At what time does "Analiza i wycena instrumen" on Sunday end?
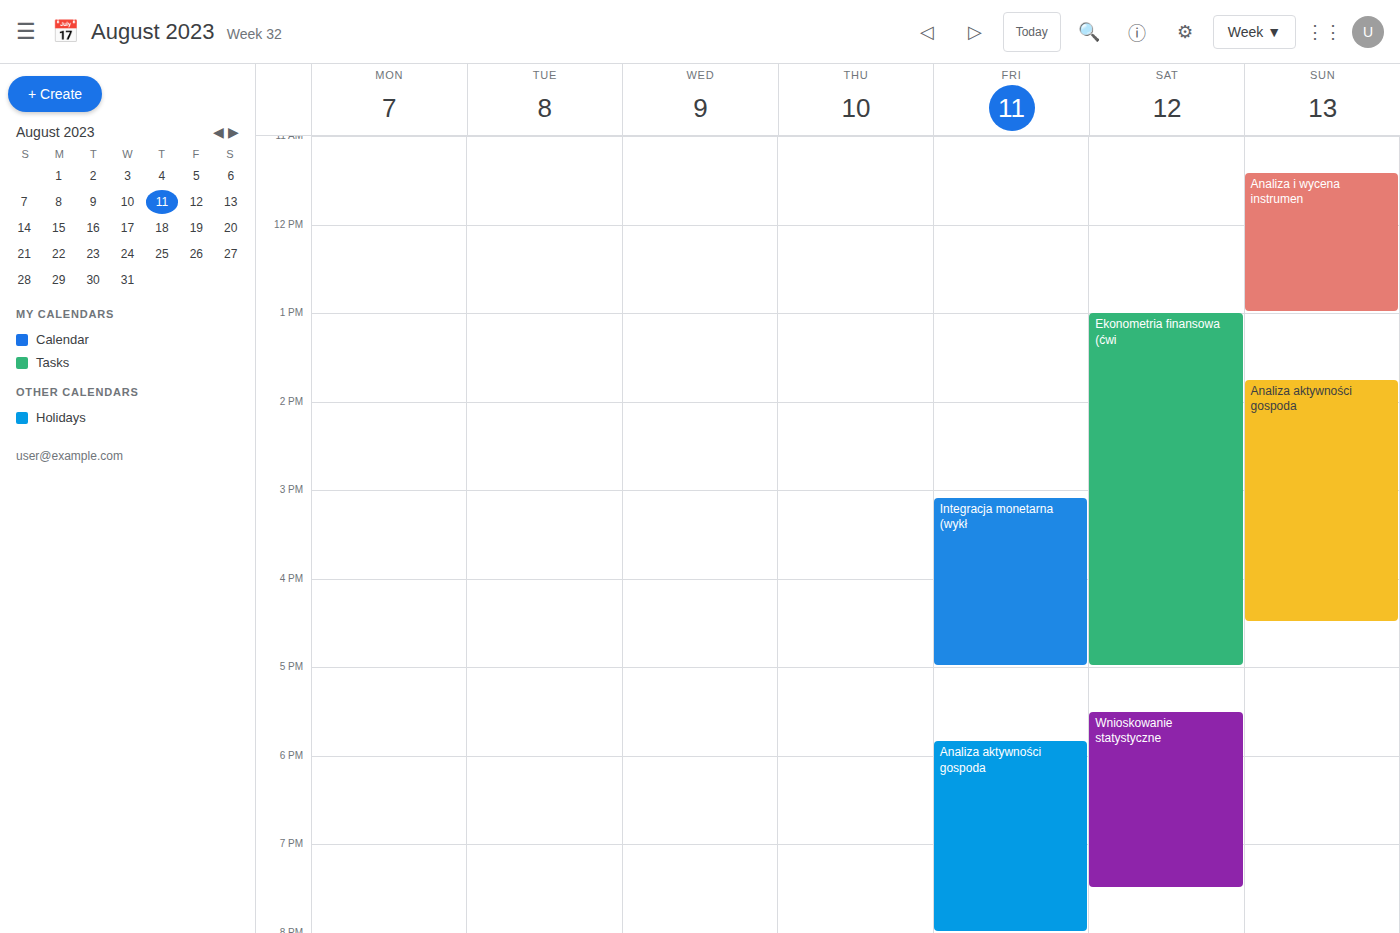
1:00 PM